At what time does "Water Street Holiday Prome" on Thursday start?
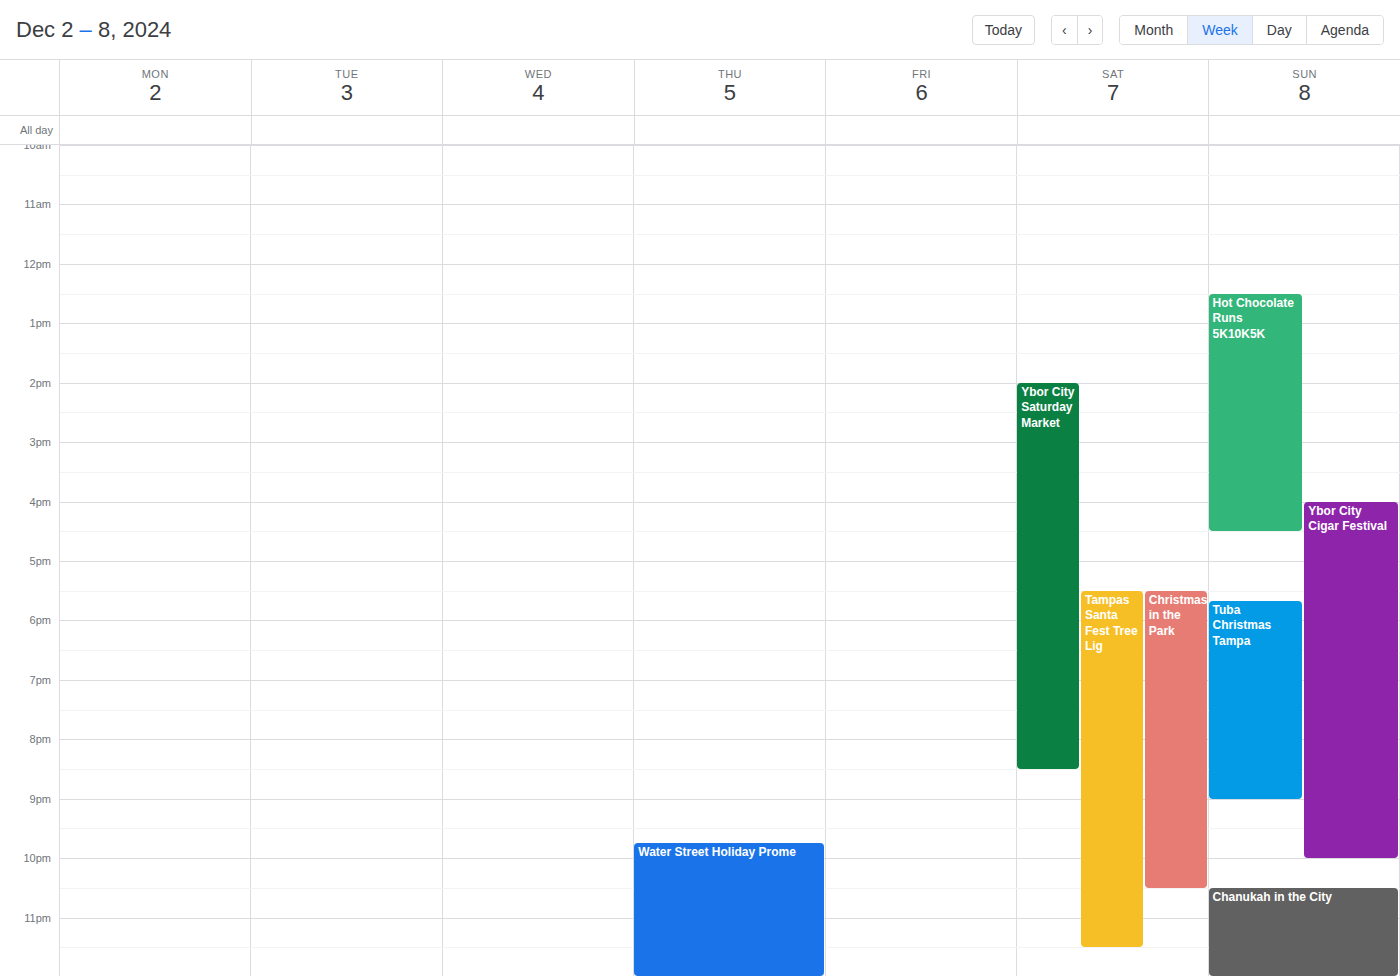
9:45 PM